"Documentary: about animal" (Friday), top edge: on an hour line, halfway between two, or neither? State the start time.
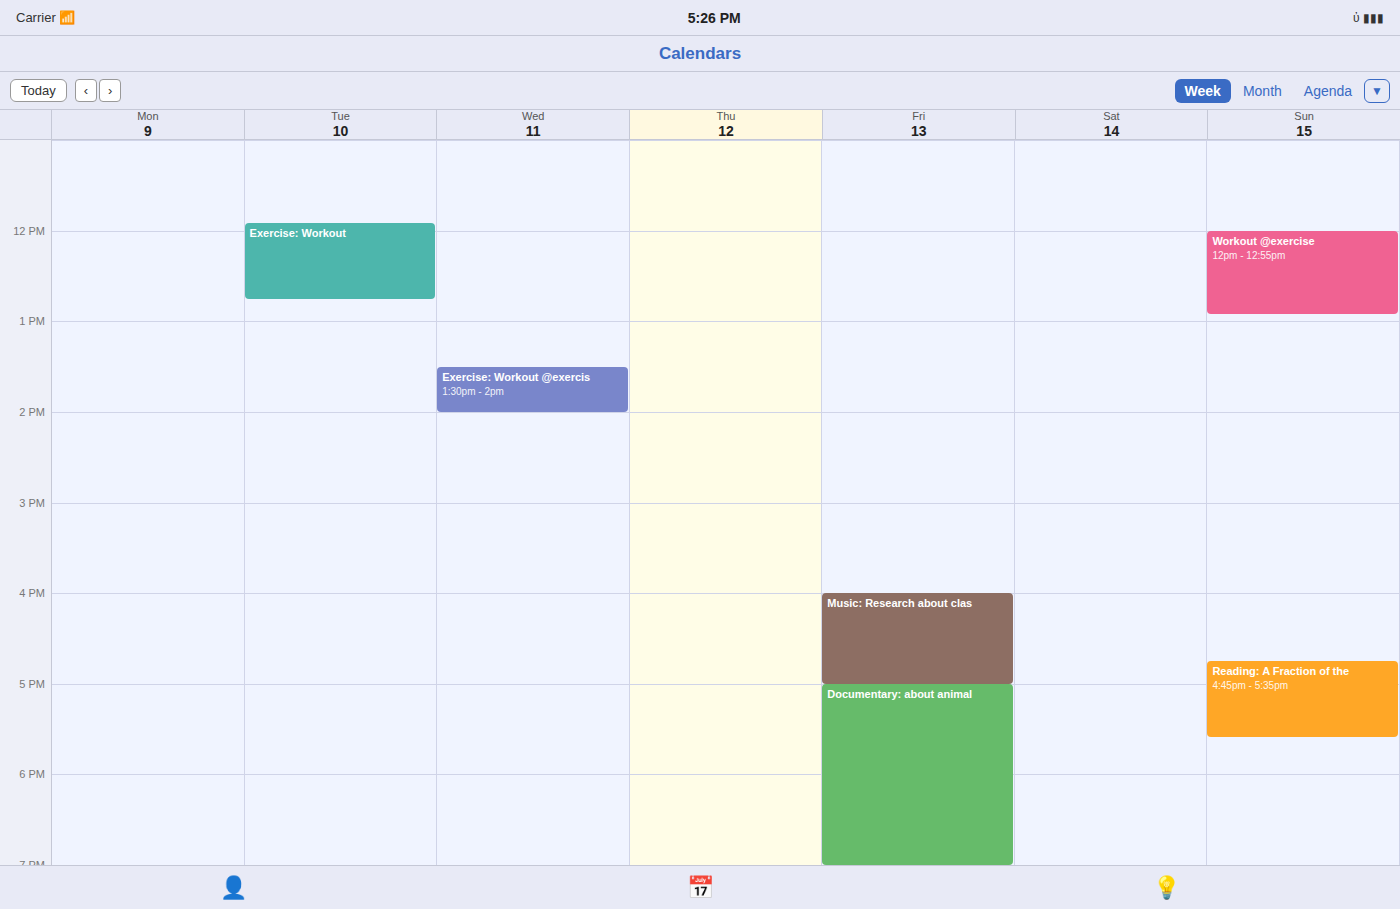
5:00 PM -- exactly on the 5 PM line.